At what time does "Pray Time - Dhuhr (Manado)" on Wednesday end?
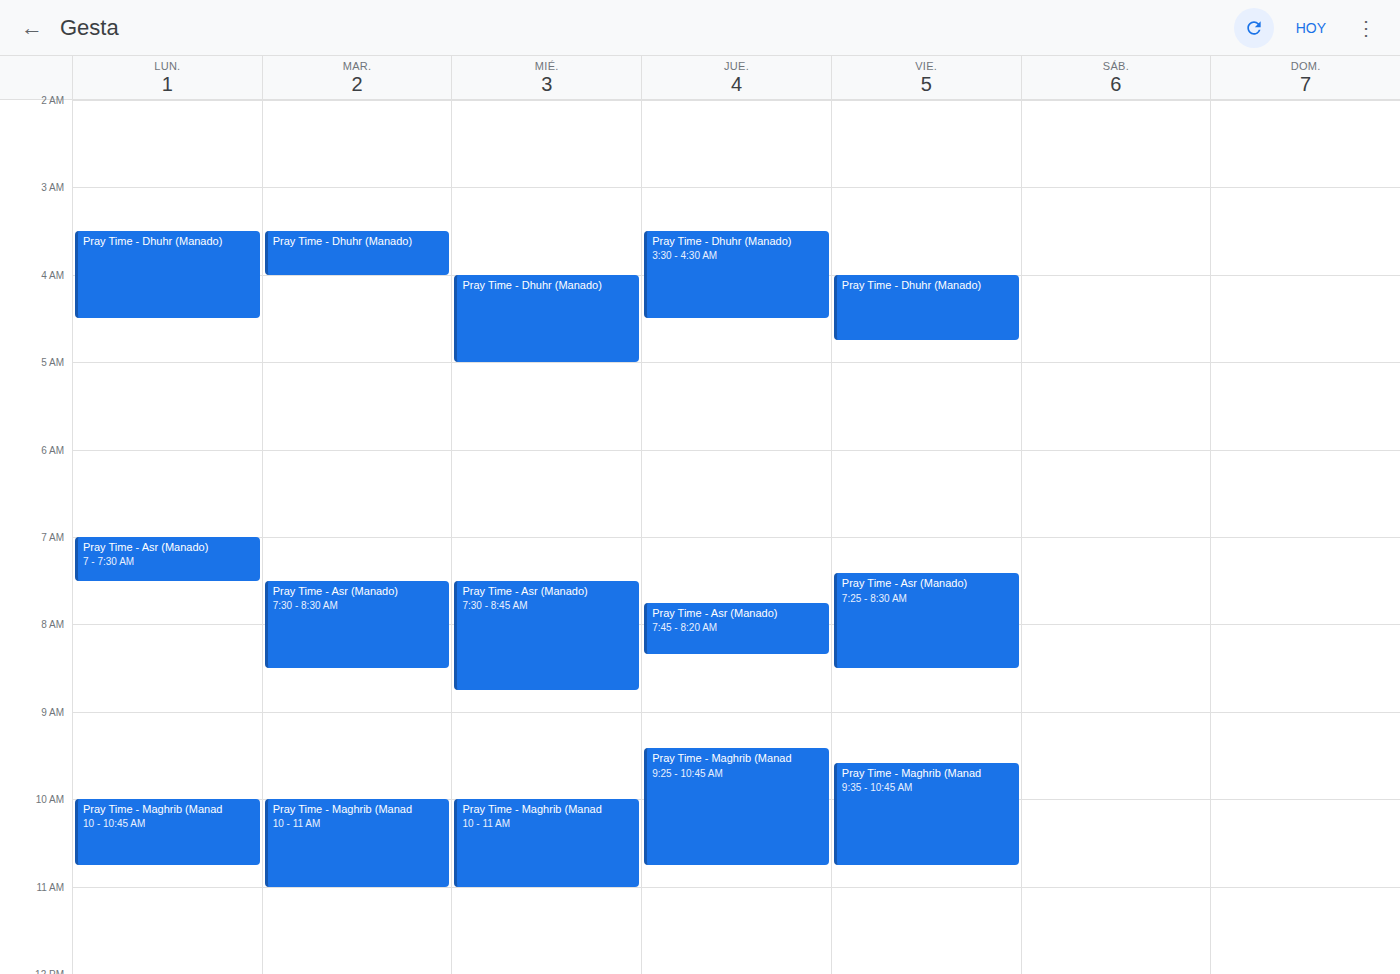
5:00 AM